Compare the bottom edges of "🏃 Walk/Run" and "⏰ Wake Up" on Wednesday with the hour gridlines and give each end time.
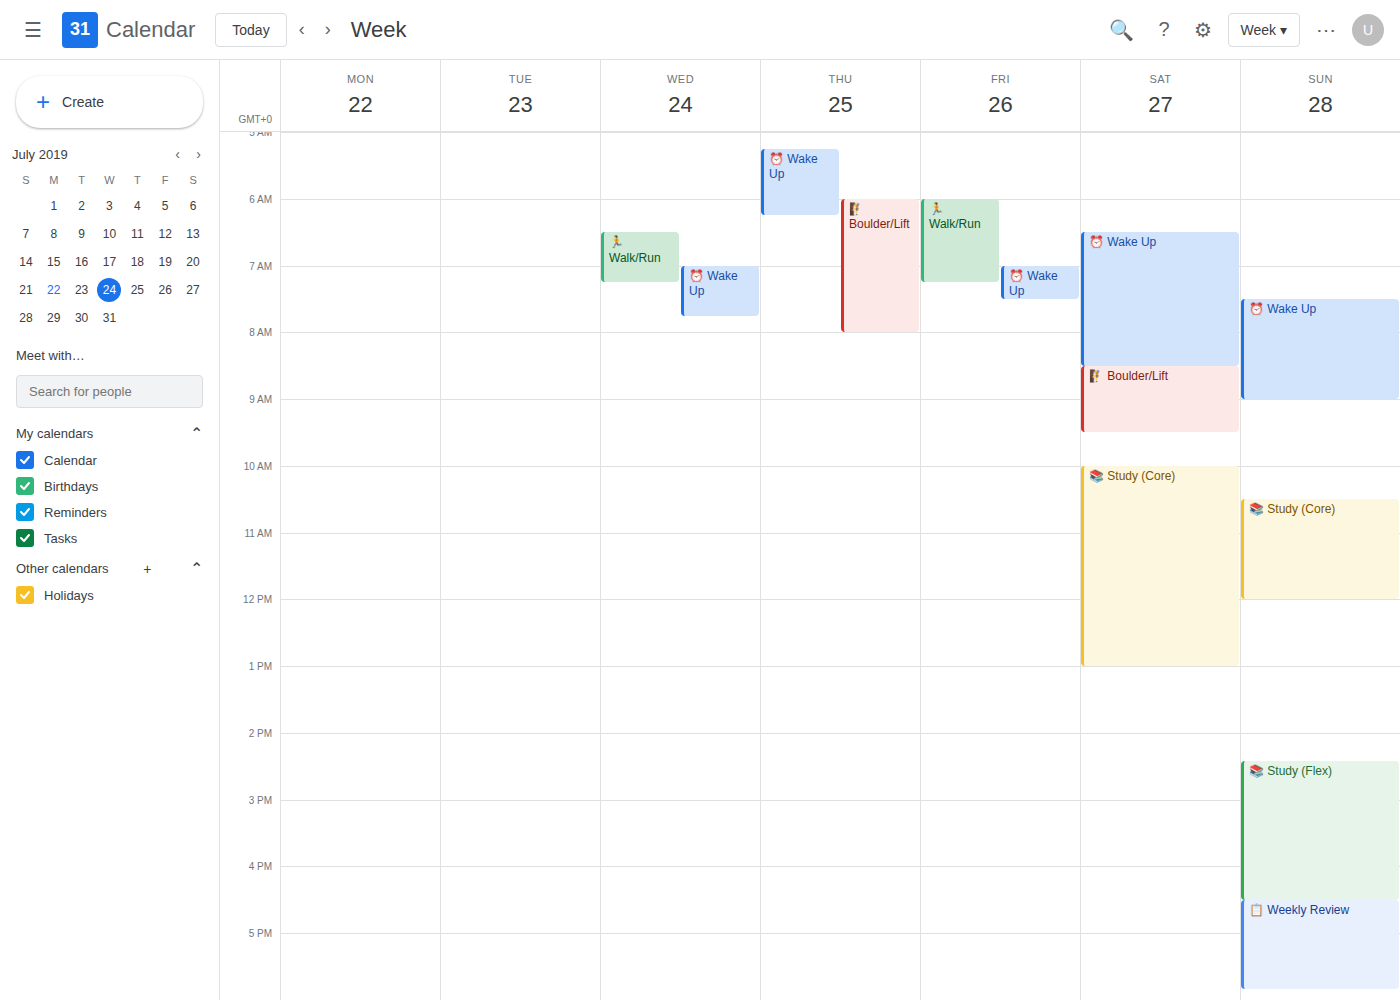
"🏃 Walk/Run": 7:15 AM, neither: a quarter of the way from the 7 AM line to the 8 AM line. "⏰ Wake Up": 7:45 AM, neither: three quarters of the way from the 7 AM line to the 8 AM line.